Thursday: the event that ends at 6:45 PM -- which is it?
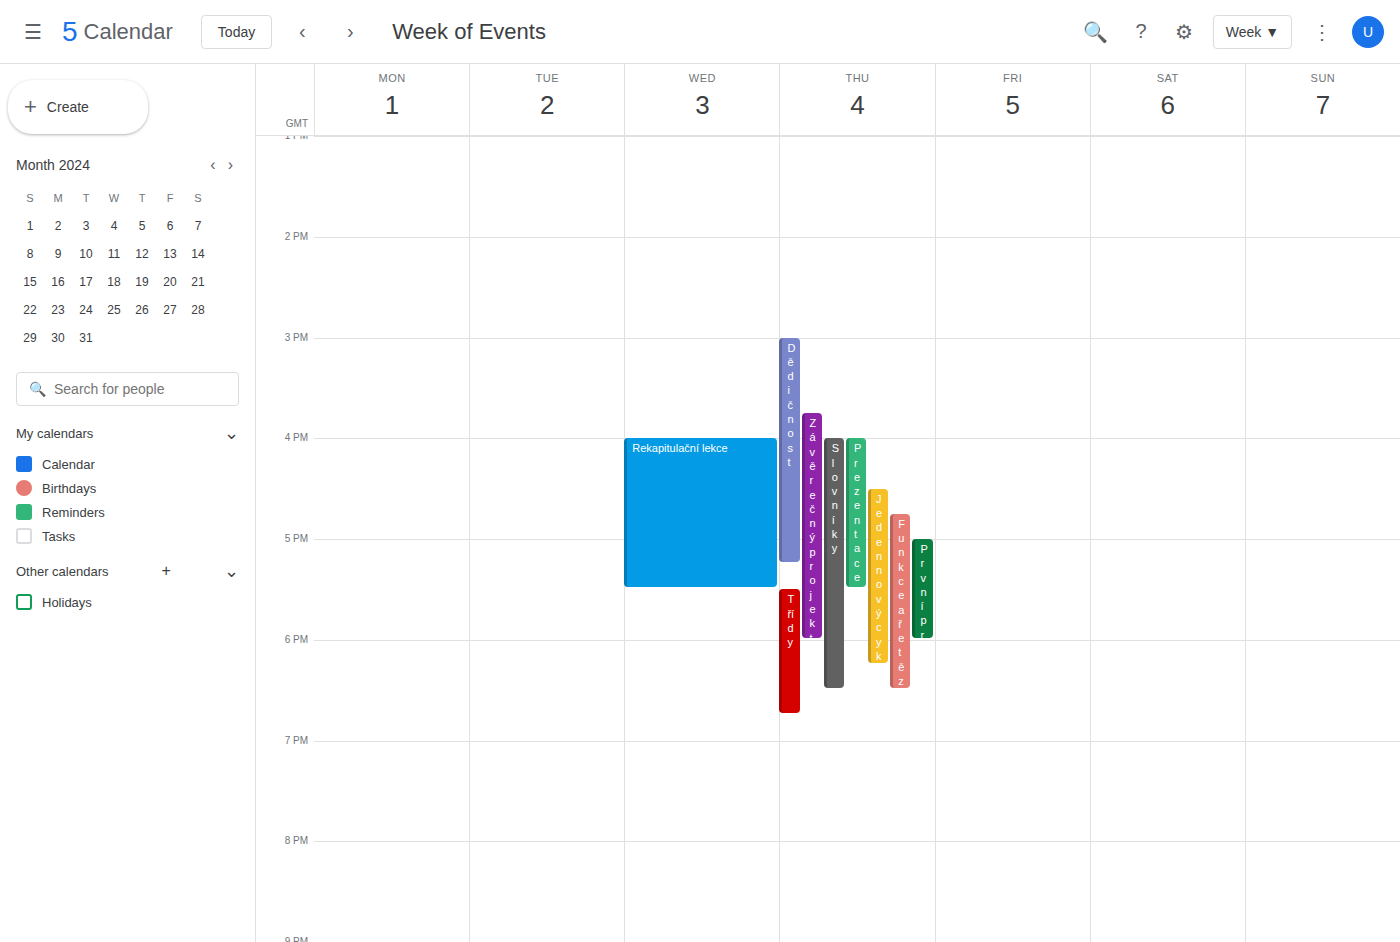
"Třídy"